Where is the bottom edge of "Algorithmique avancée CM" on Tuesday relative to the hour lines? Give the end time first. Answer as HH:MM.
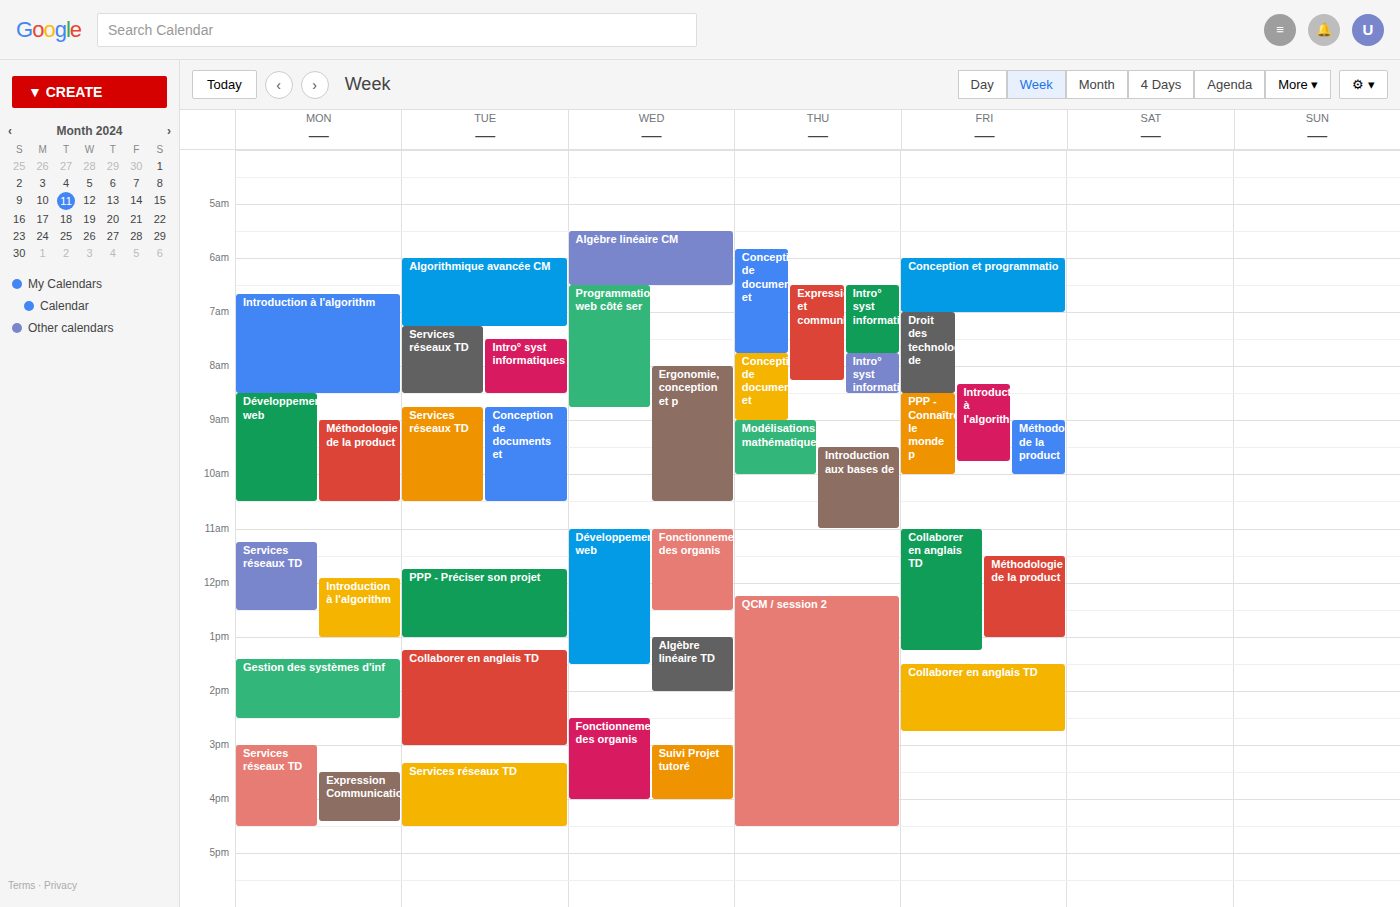
07:15 -- neither: a quarter of the way from the 07:00 line to the 08:00 line.